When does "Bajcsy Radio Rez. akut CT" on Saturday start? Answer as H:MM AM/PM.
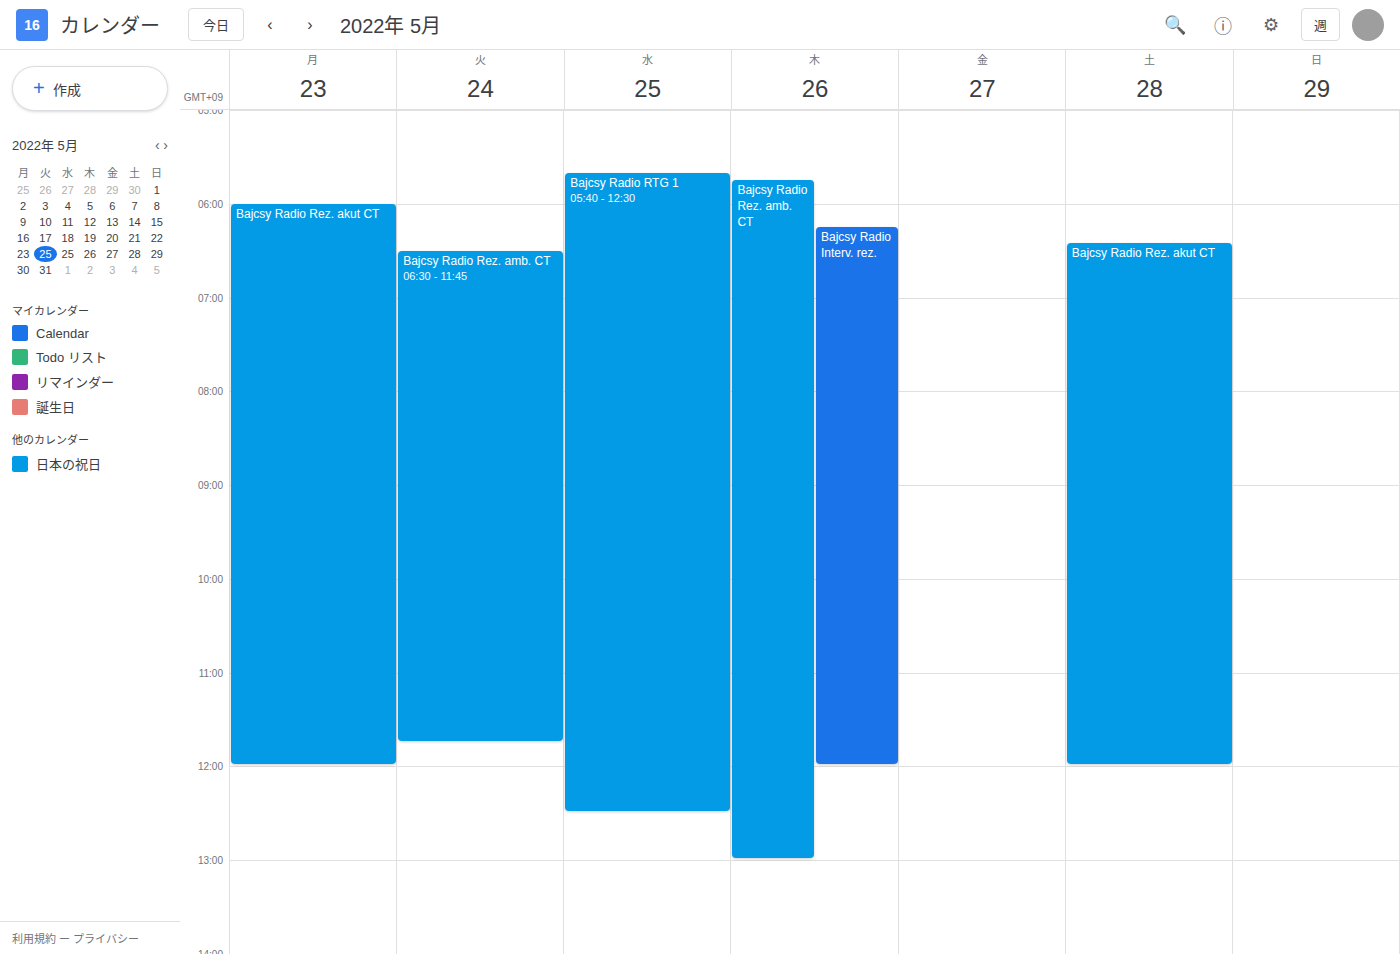
6:25 AM